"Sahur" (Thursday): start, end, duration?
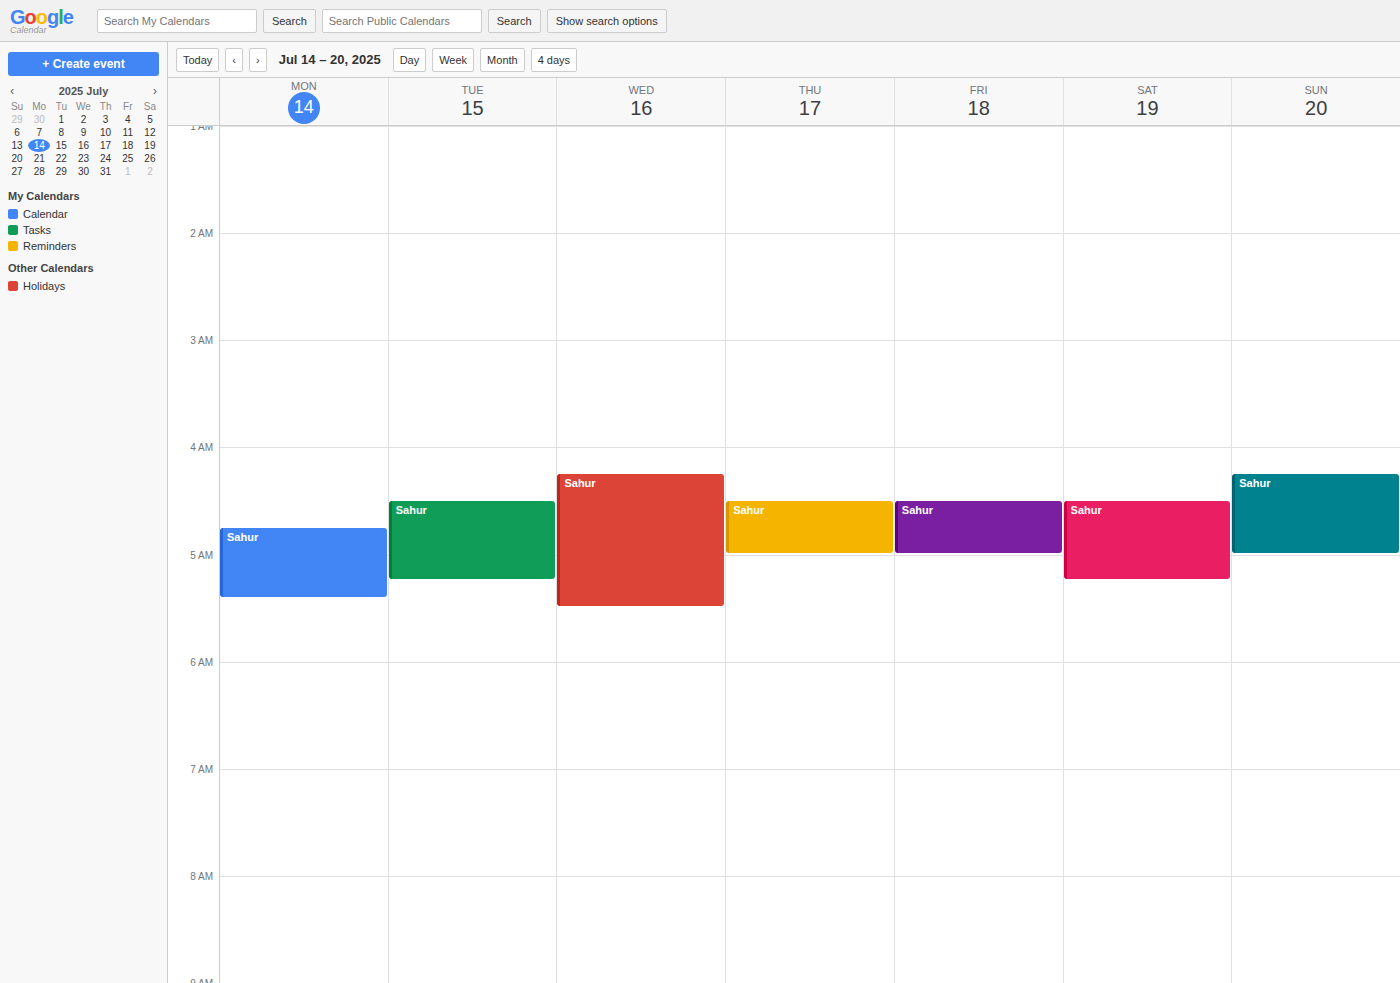
4:30 AM to 5:00 AM, 30 minutes